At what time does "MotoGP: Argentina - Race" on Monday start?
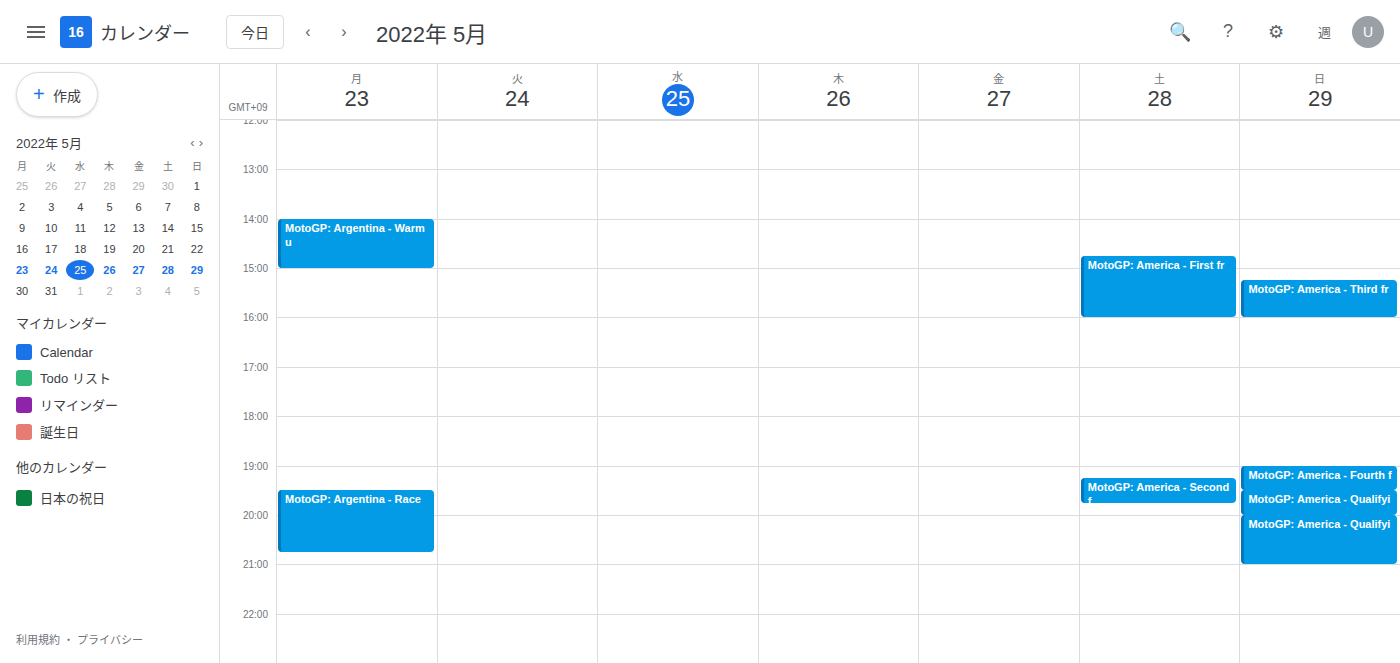
7:30 PM